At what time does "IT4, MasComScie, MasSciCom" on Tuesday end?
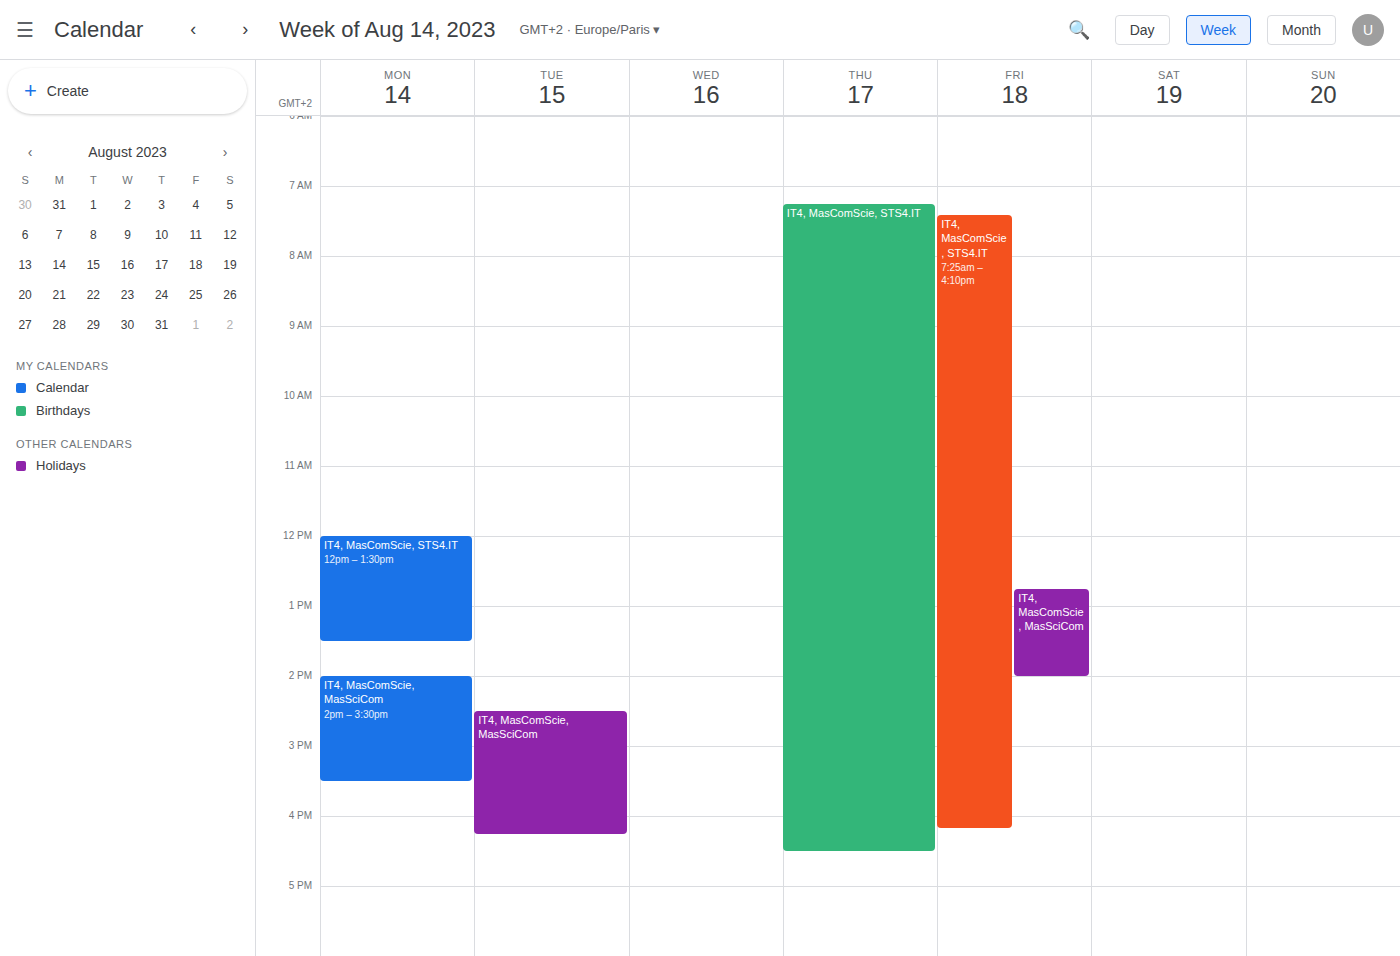
4:15 PM